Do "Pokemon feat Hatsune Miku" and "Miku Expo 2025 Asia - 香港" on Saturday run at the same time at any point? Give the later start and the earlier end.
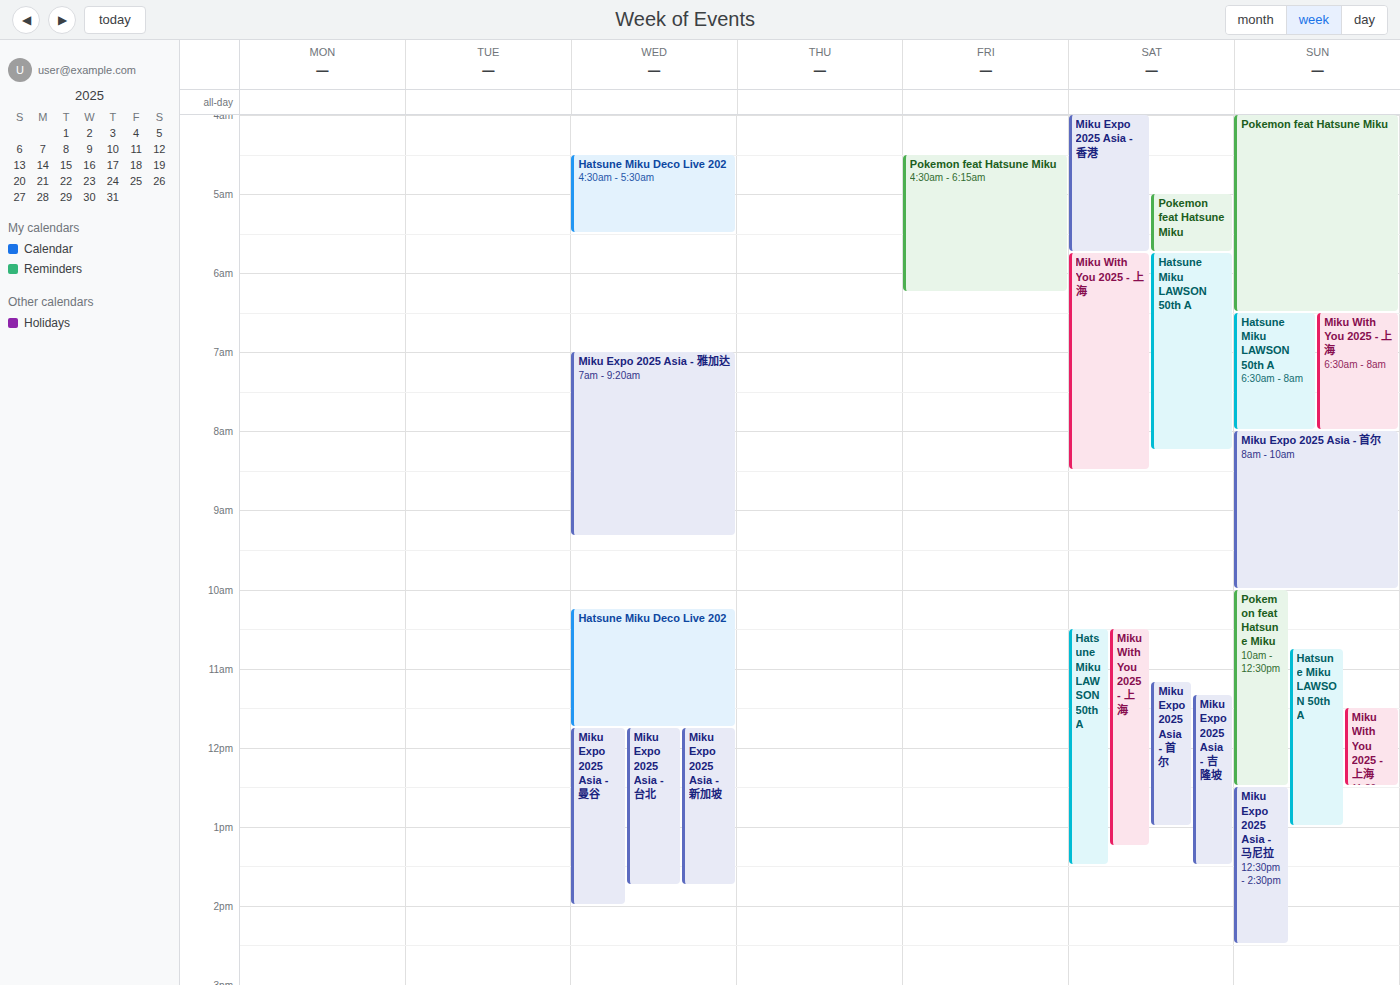
"Pokemon feat Hatsune Miku" starts at 5:00 AM, before "Miku Expo 2025 Asia - 香港" ends at 5:45 AM -- they overlap.